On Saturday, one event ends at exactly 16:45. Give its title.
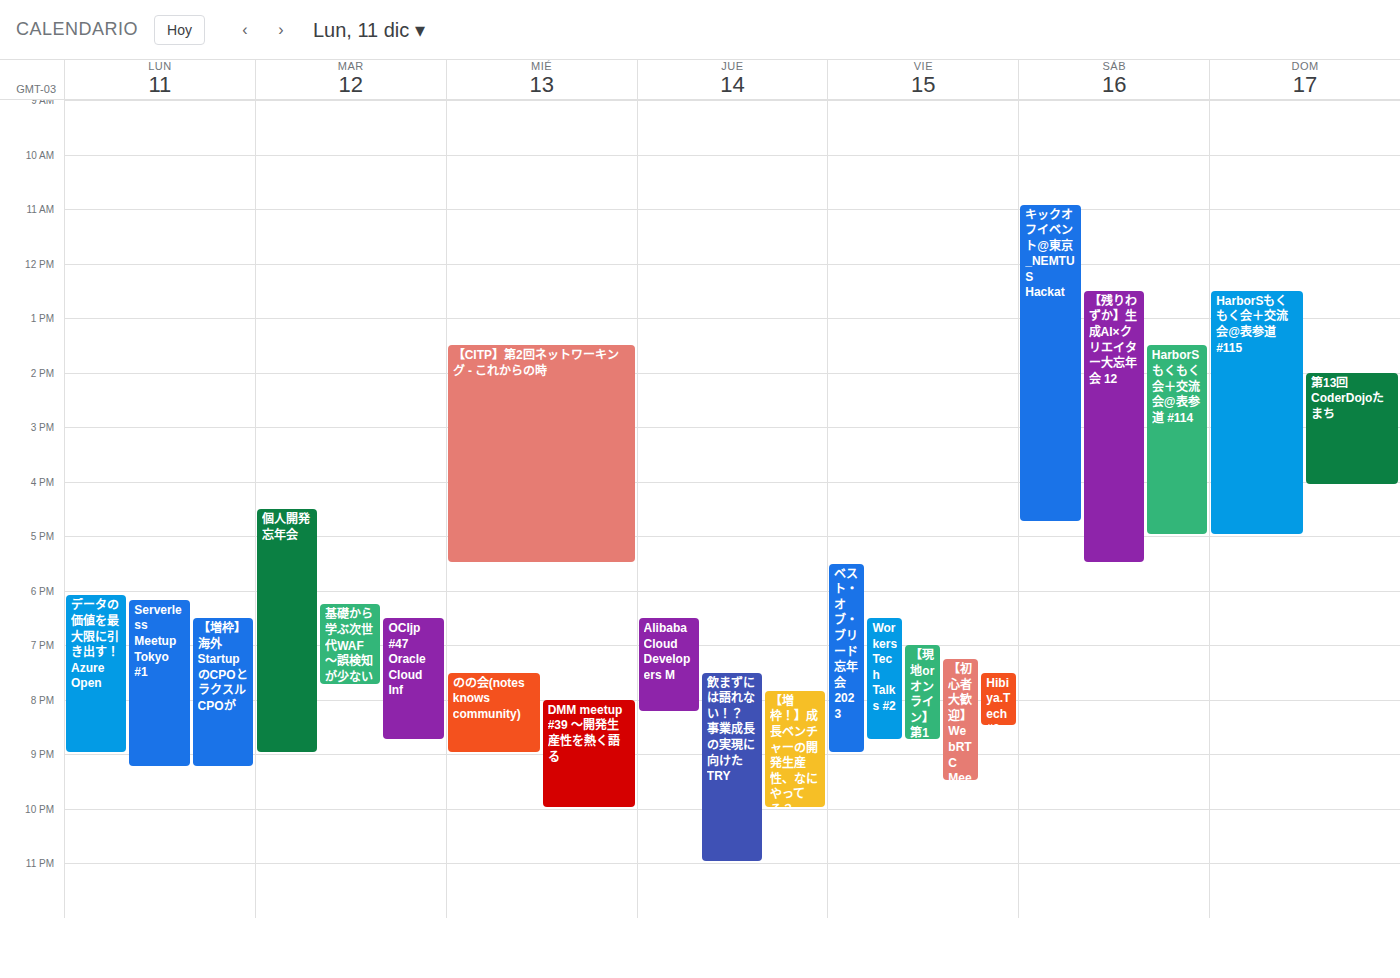
"キックオフイベント@東京_NEMTUS Hackat"